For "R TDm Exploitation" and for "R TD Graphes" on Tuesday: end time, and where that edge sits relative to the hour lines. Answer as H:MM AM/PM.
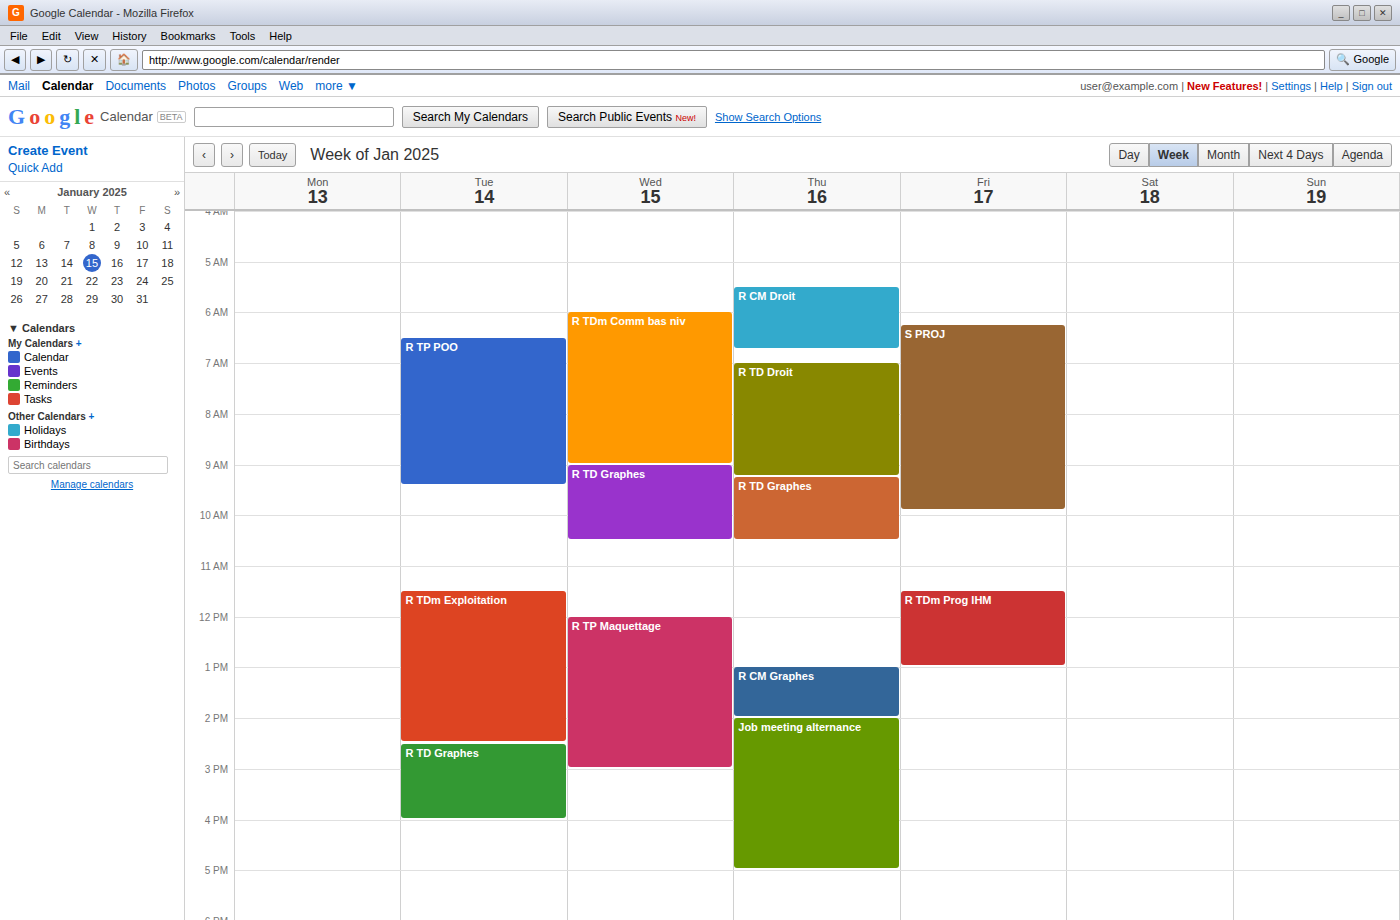
"R TDm Exploitation": 2:30 PM, halfway between the 2 PM and 3 PM lines. "R TD Graphes": 4:00 PM, exactly on the 4 PM line.